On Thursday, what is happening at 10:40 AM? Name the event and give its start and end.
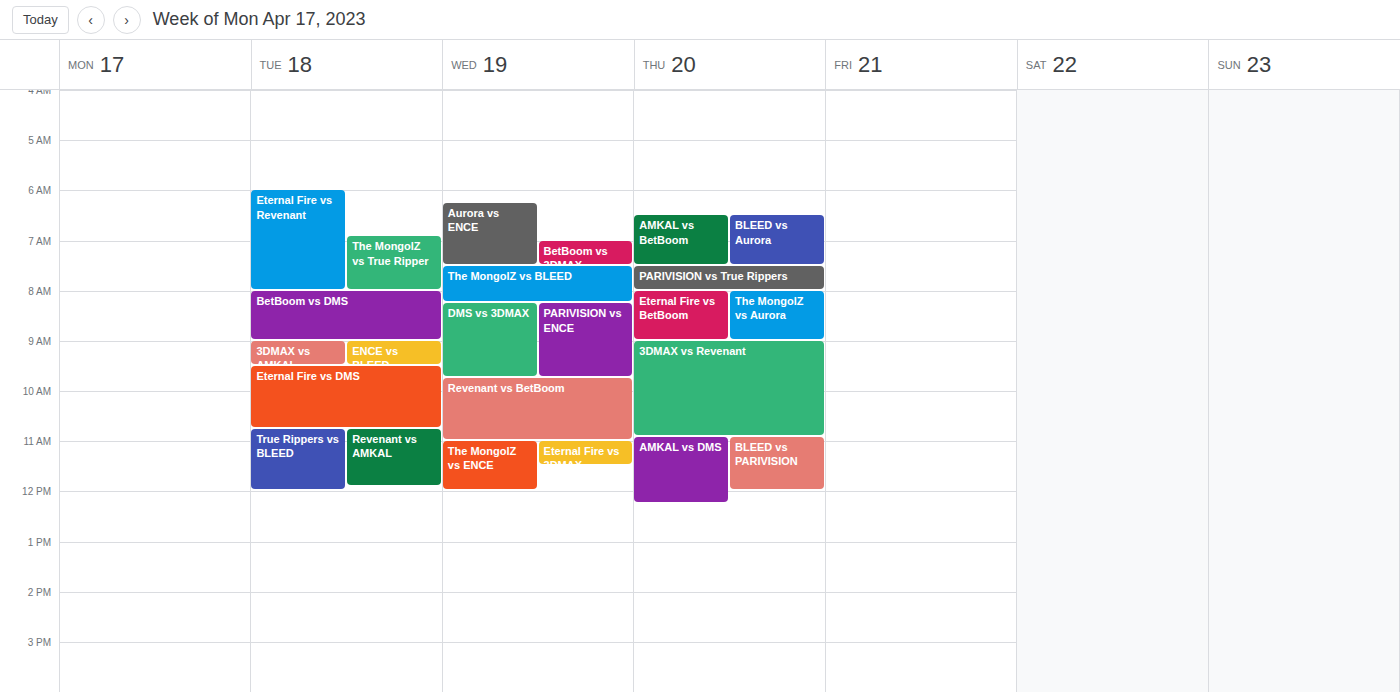
"3DMAX vs Revenant", 9:00 AM to 10:55 AM